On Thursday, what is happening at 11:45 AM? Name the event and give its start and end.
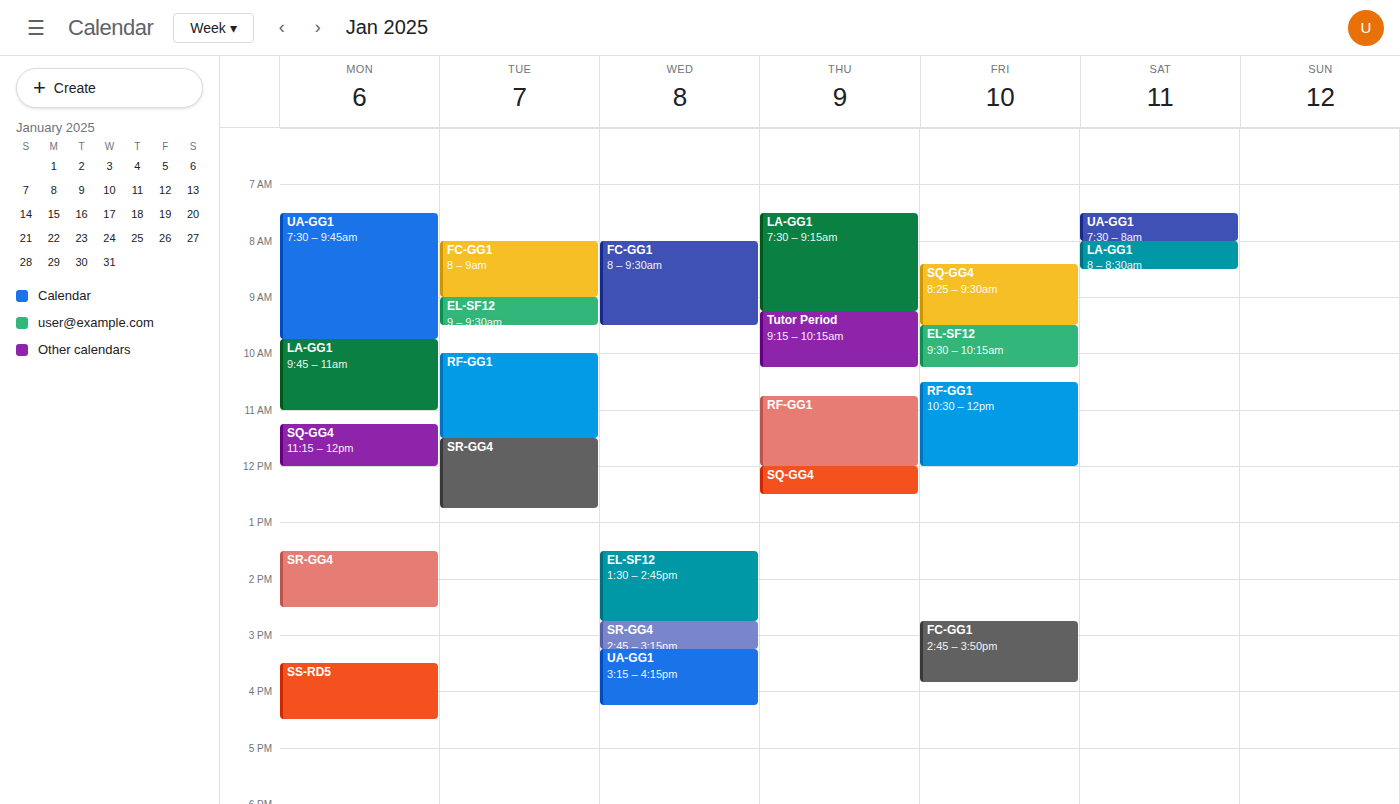
"RF-GG1", 10:45 AM to 12:00 PM